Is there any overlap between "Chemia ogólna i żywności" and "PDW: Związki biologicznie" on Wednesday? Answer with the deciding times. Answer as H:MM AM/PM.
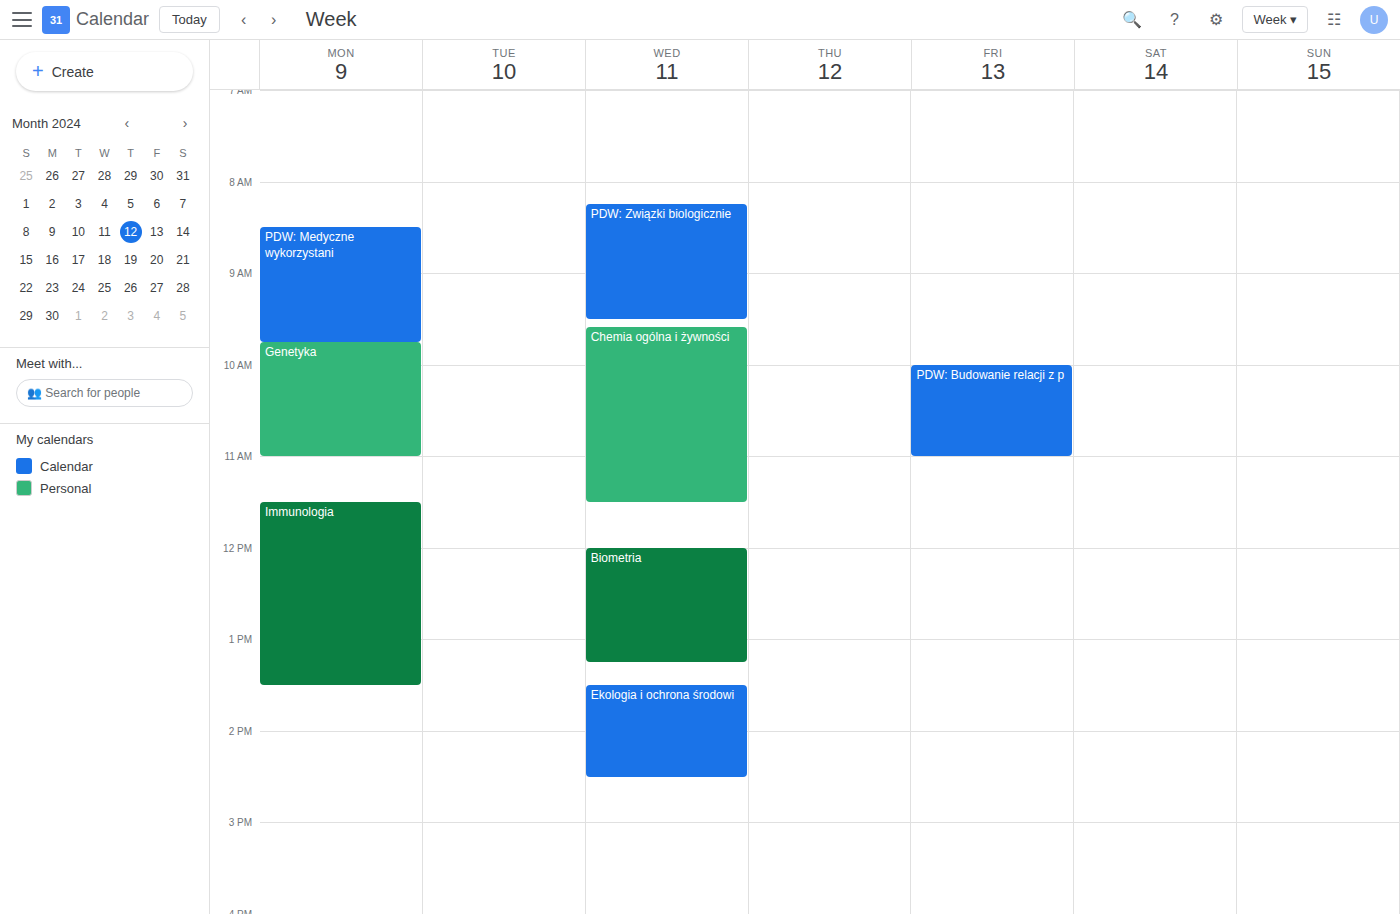
"PDW: Związki biologicznie" ends at 9:30 AM and "Chemia ogólna i żywności" starts at 9:35 AM -- no overlap.